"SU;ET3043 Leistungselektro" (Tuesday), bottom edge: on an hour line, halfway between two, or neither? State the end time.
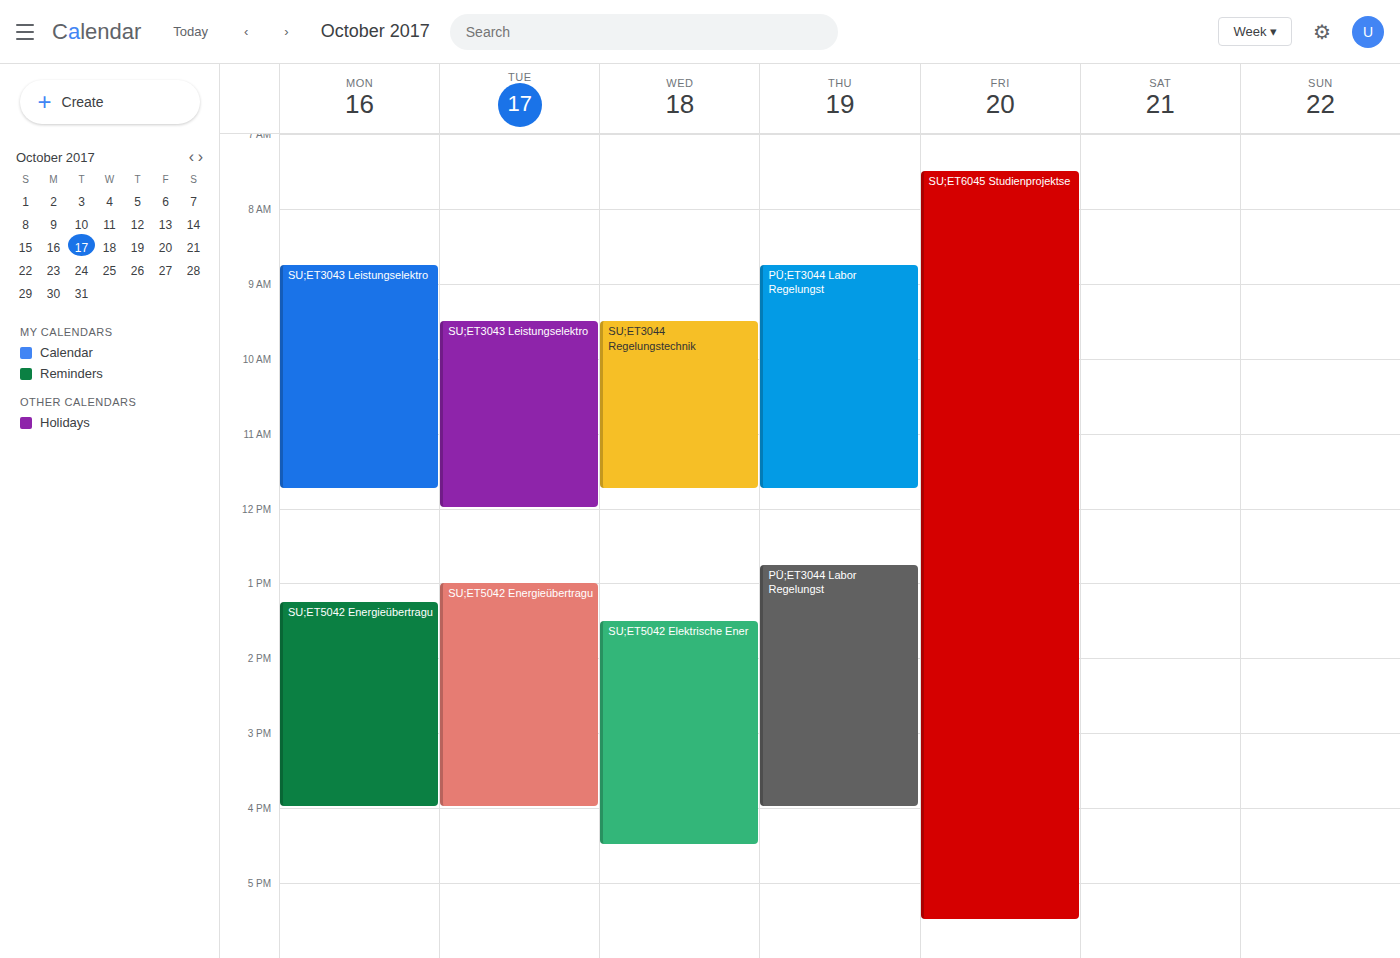
12:00 PM -- exactly on the 12 PM line.